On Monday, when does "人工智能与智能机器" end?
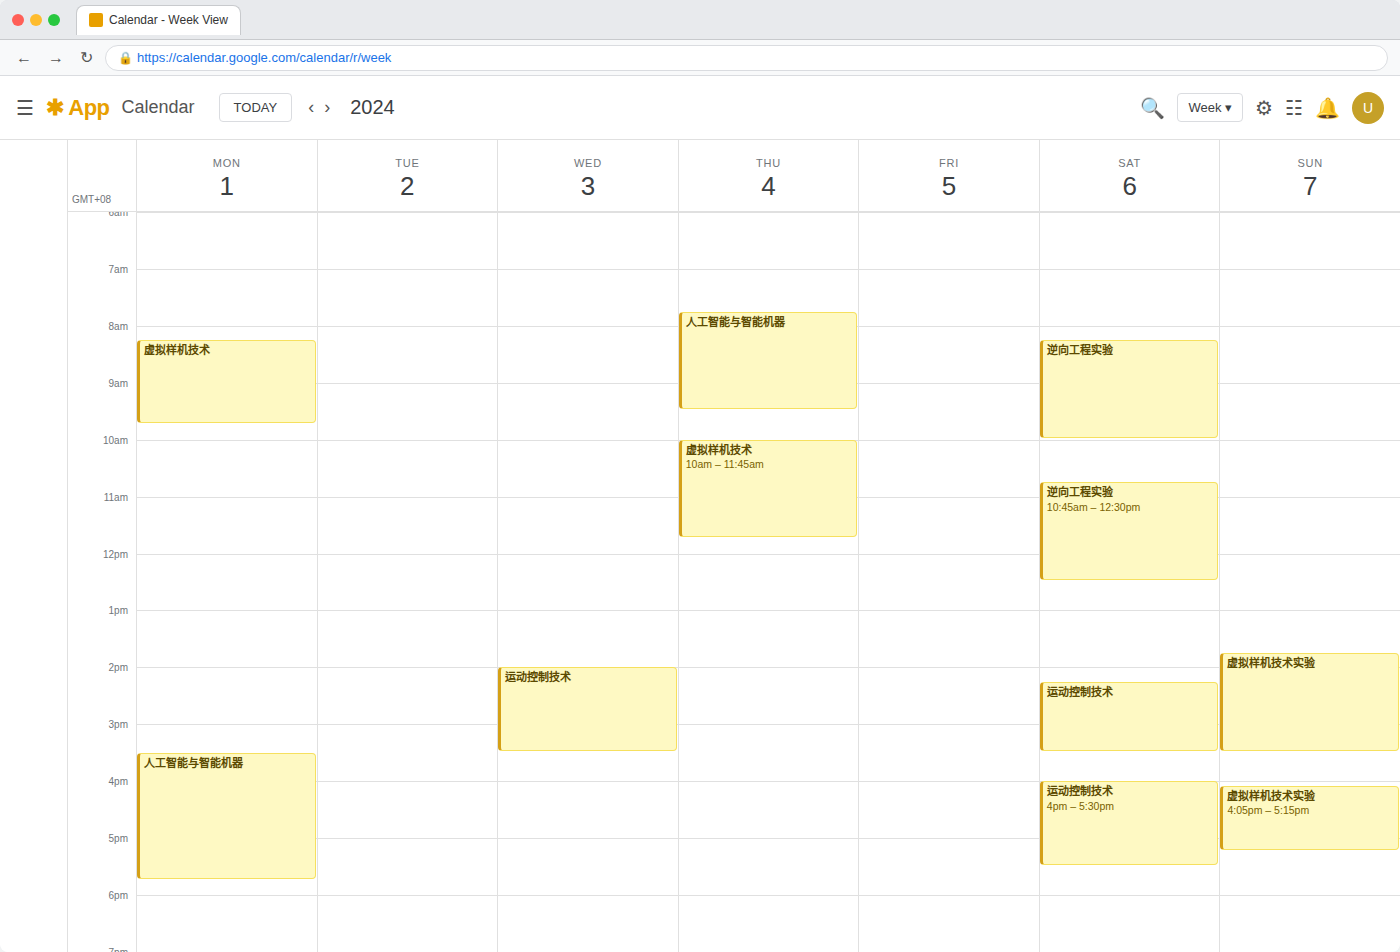
5:45 PM